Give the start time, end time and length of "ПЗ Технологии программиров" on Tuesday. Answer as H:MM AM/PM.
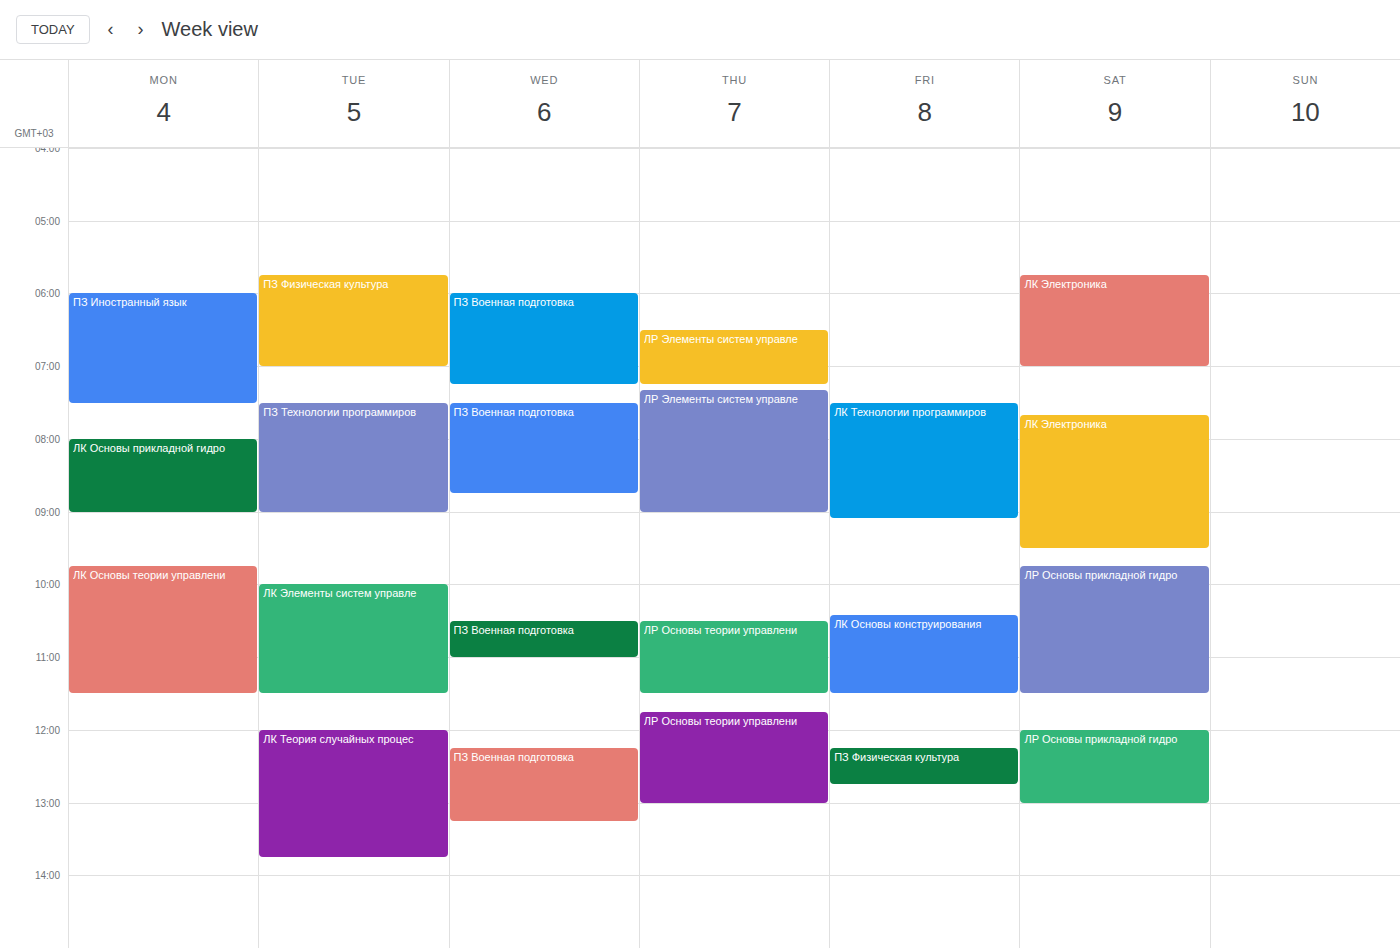
7:30 AM to 9:00 AM, 1 hour 30 minutes